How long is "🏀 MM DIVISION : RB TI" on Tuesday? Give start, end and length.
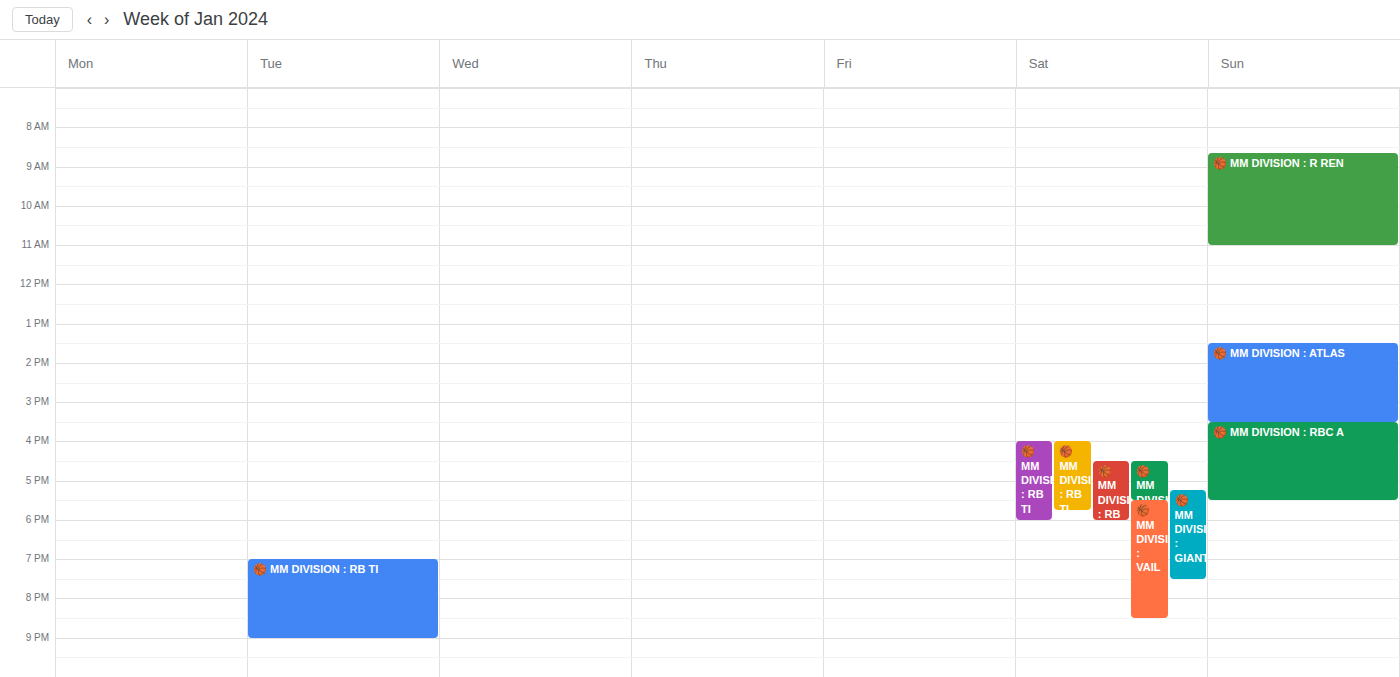
7:00 PM to 9:00 PM, 2 hours